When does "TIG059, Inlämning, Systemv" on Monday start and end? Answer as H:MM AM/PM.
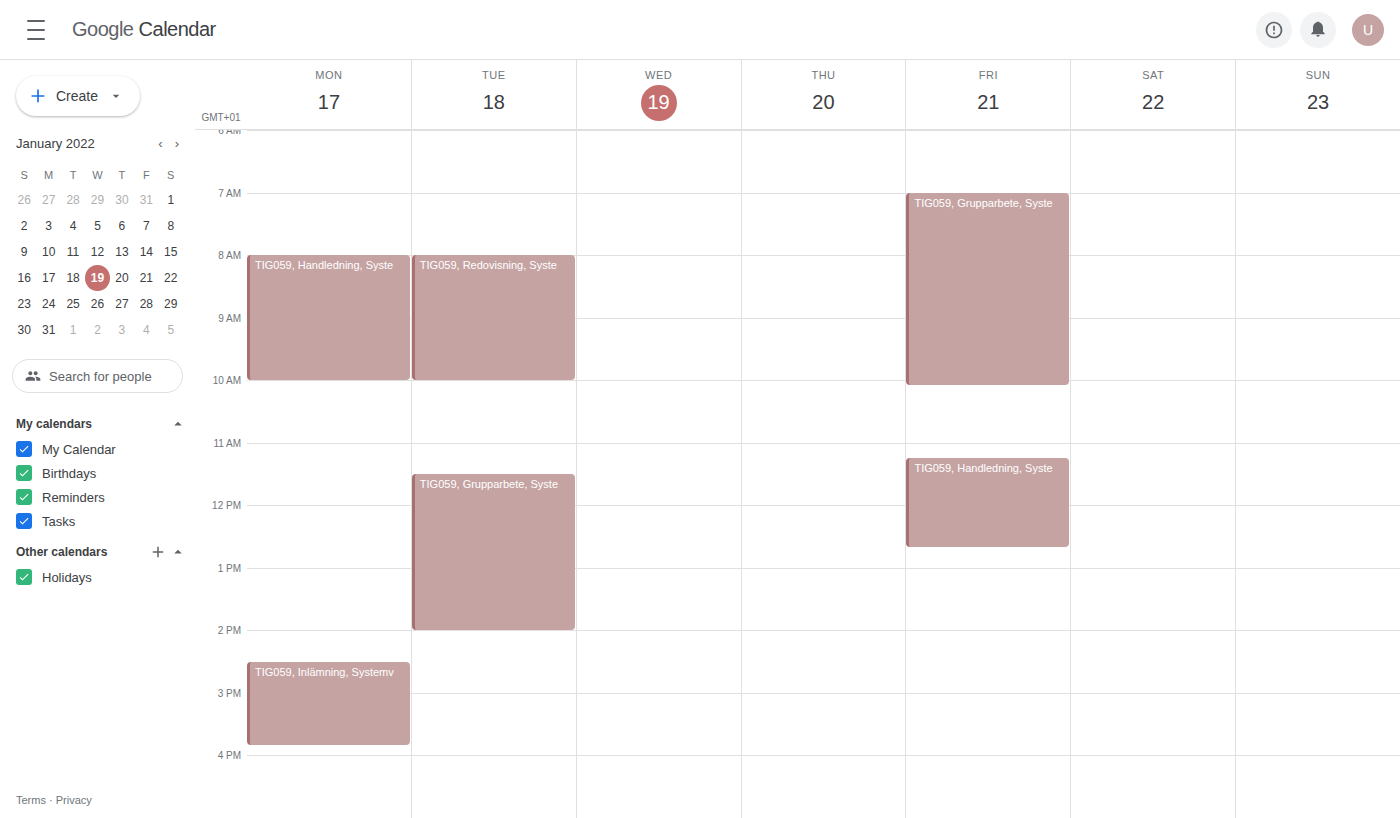
2:30 PM to 3:50 PM